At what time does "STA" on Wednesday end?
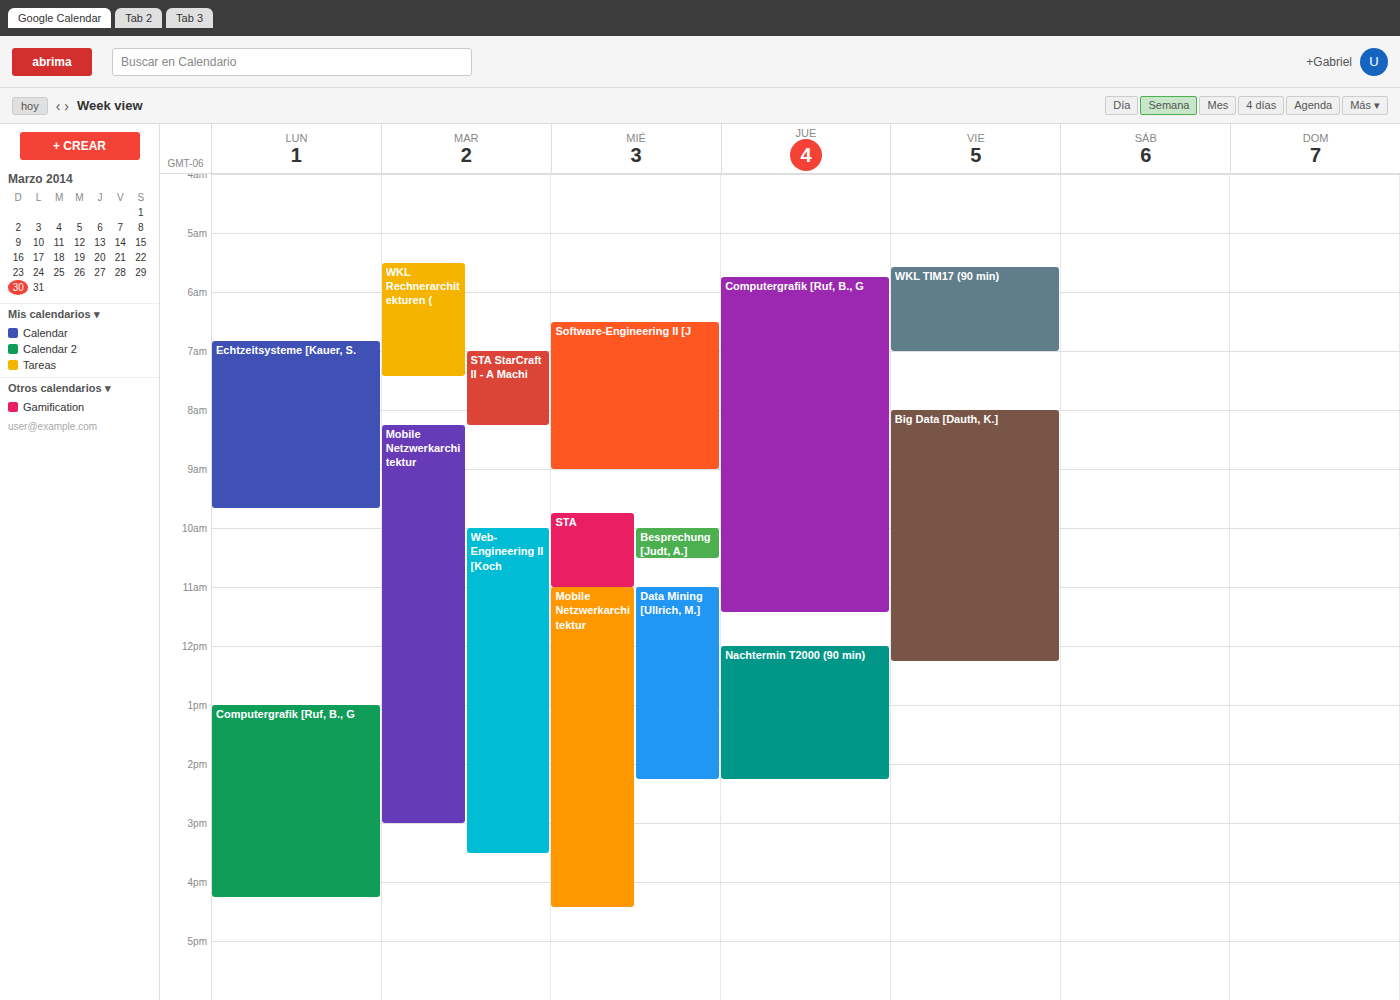
11:00 AM